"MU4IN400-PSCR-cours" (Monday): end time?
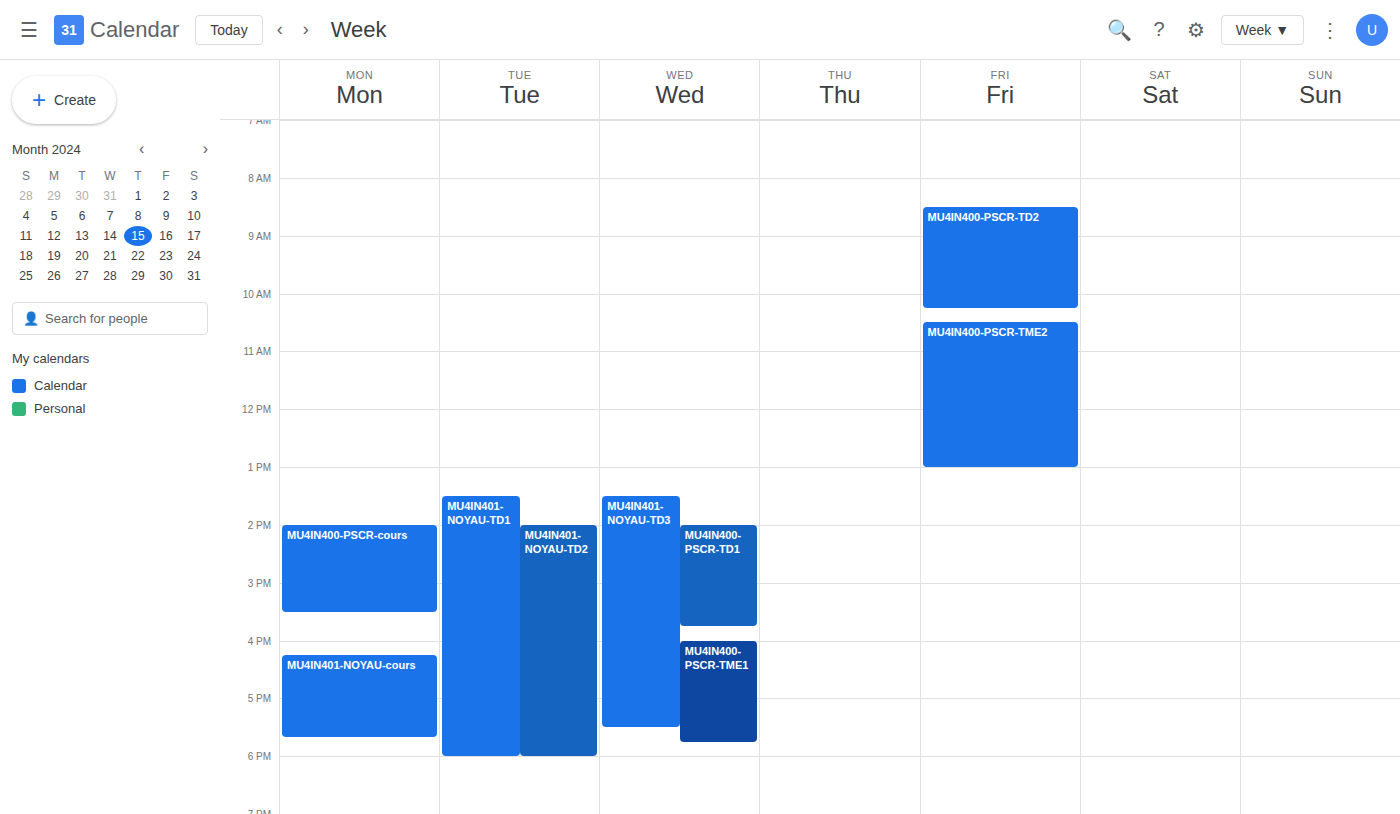
3:30 PM